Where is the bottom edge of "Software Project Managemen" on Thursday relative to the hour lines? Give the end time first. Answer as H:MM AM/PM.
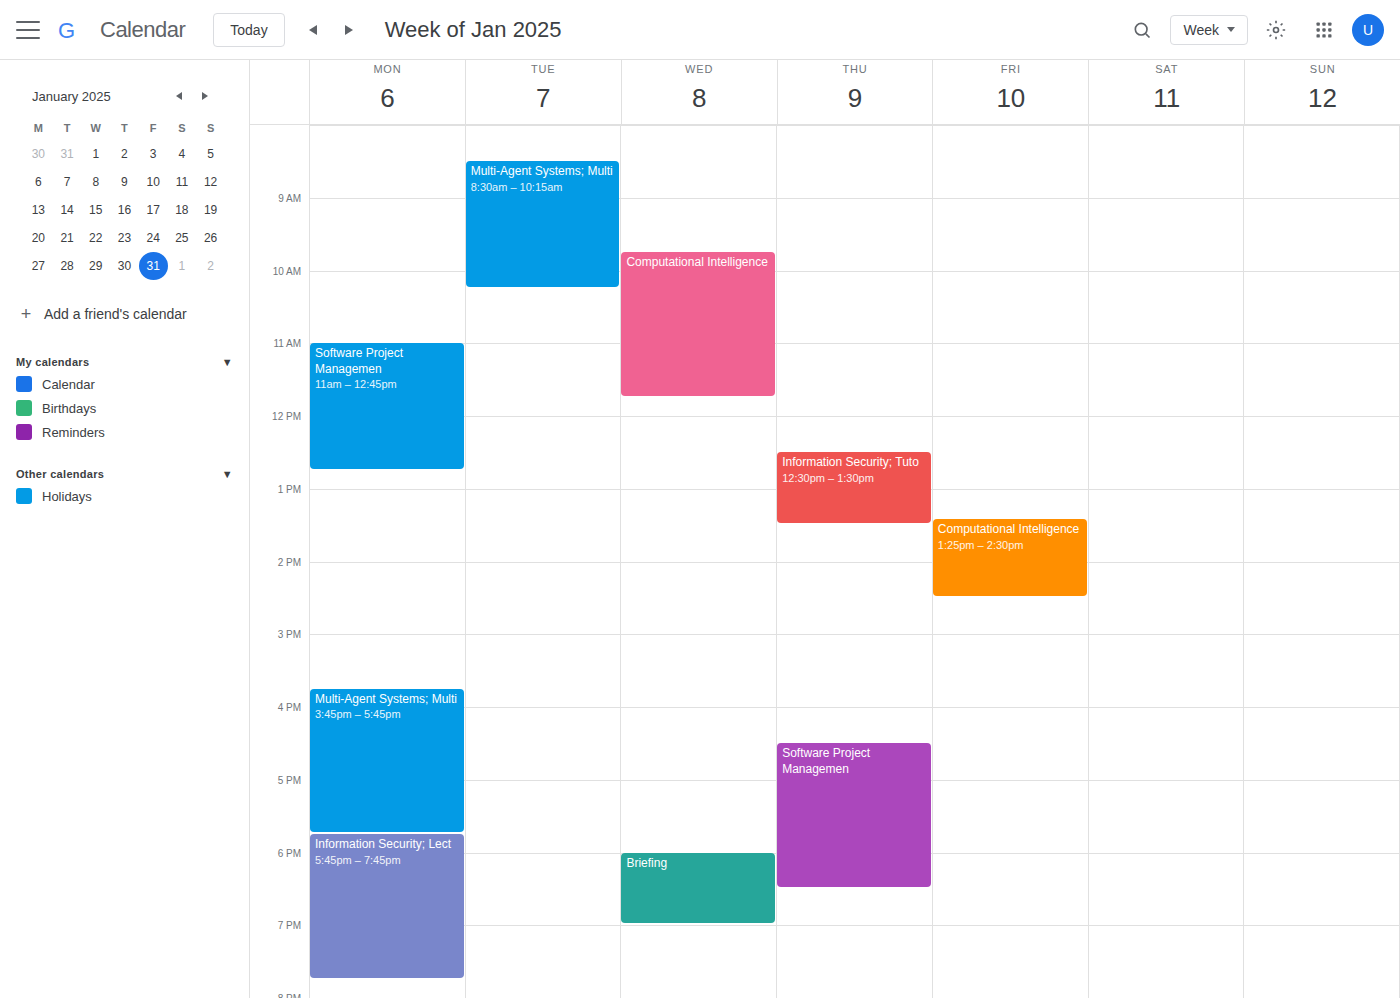
6:30 PM -- halfway between the 6 PM and 7 PM lines.